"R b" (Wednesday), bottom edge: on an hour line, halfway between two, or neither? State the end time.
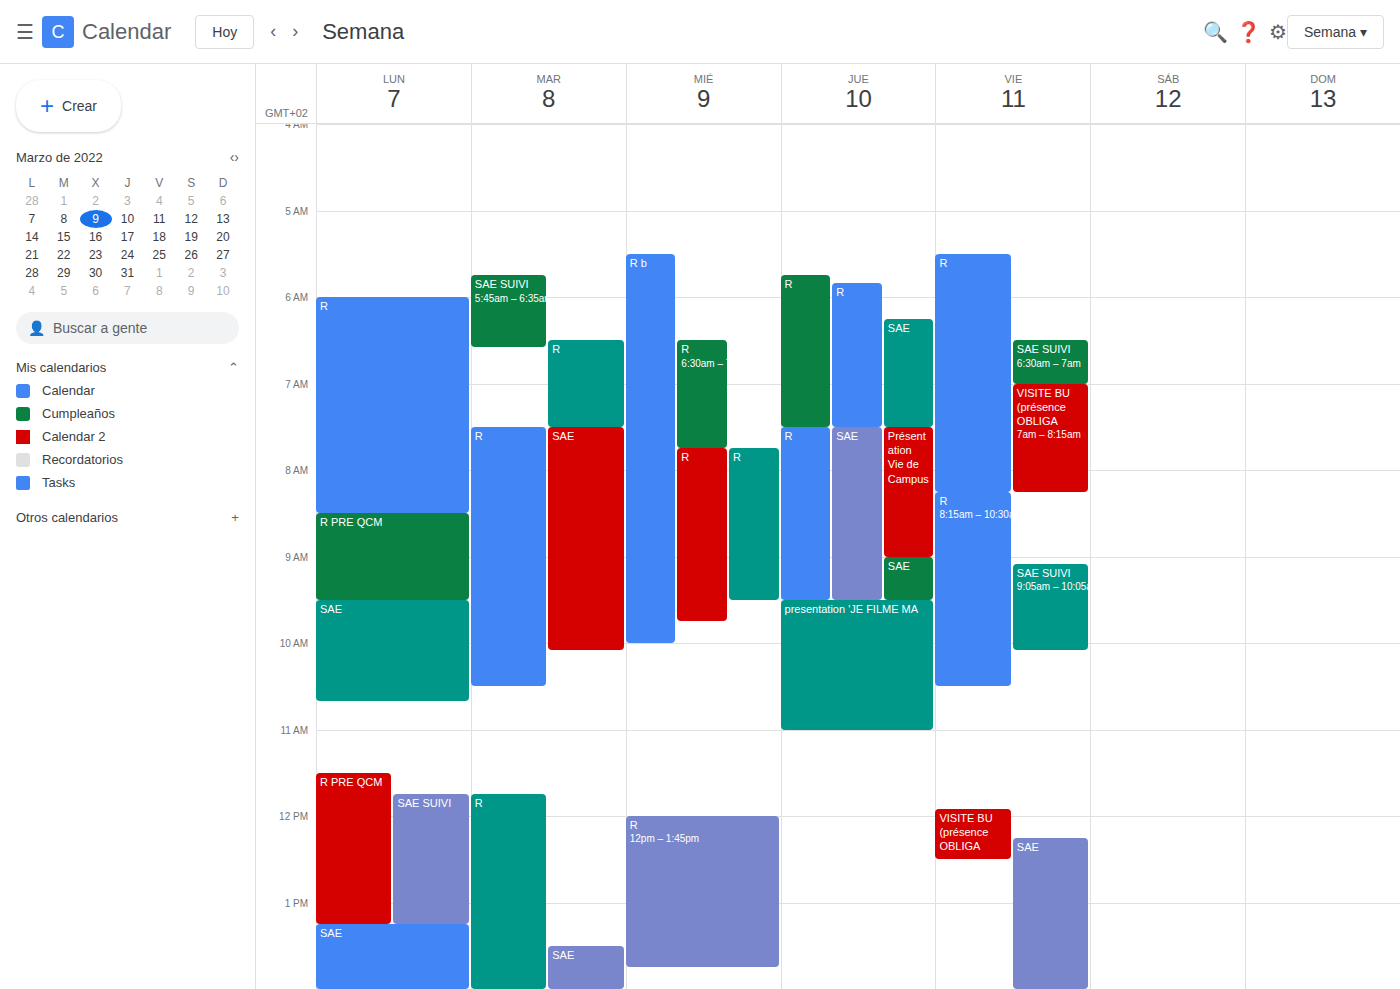
10:00 AM -- exactly on the 10 AM line.